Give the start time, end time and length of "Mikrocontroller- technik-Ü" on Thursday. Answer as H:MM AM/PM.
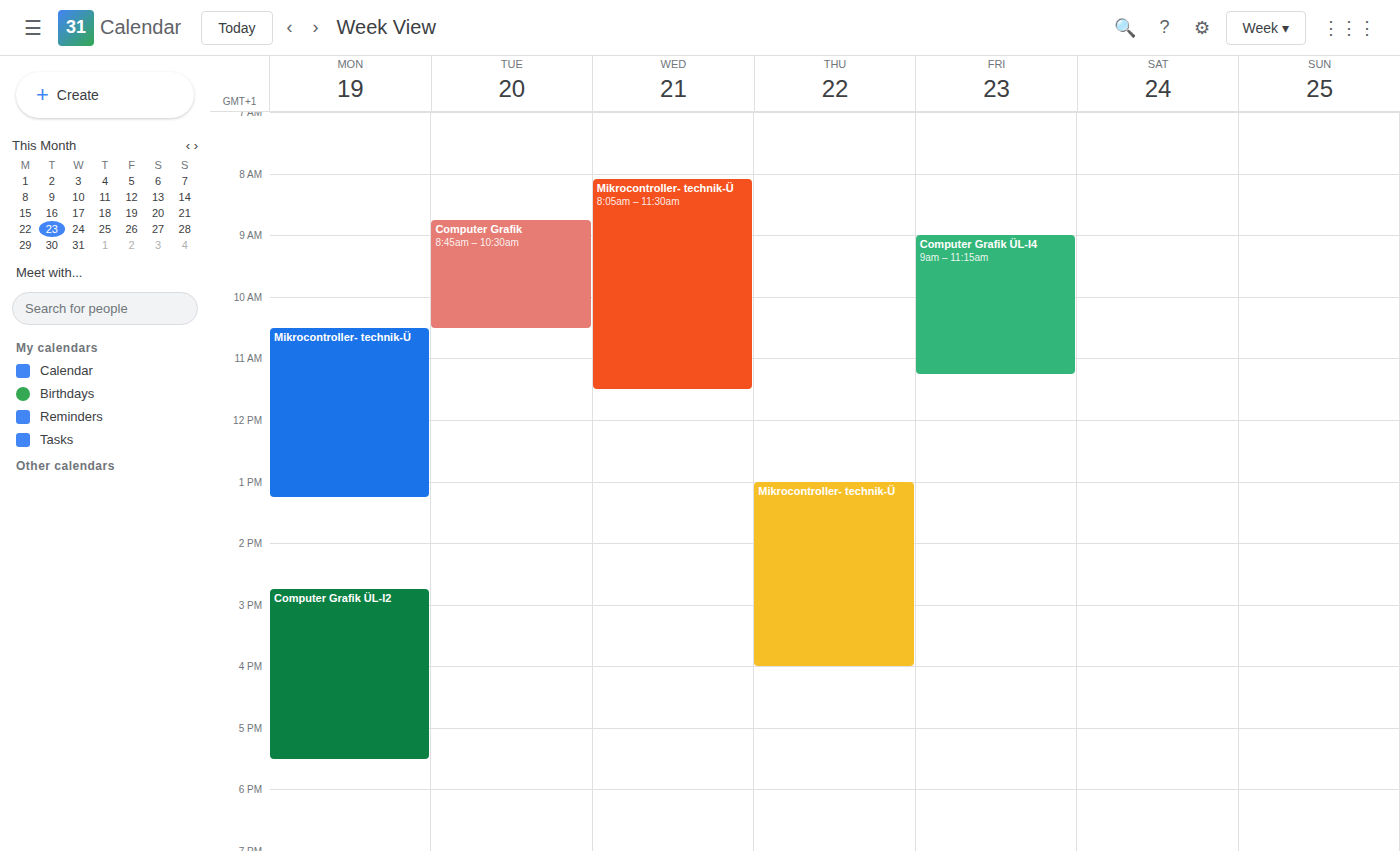
1:00 PM to 4:00 PM, 3 hours